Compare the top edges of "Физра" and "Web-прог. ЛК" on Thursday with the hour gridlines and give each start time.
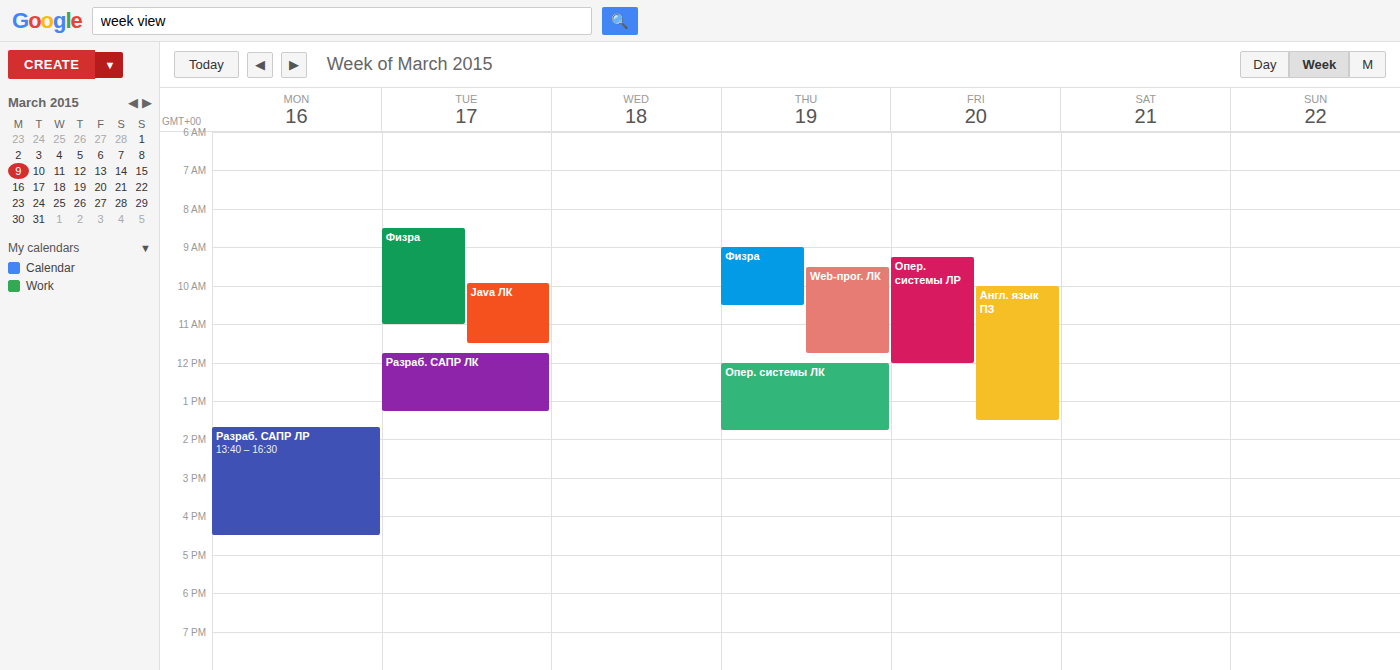
"Физра": 9:00 AM, exactly on the 9 AM line. "Web-прог. ЛК": 9:30 AM, halfway between the 9 AM and 10 AM lines.